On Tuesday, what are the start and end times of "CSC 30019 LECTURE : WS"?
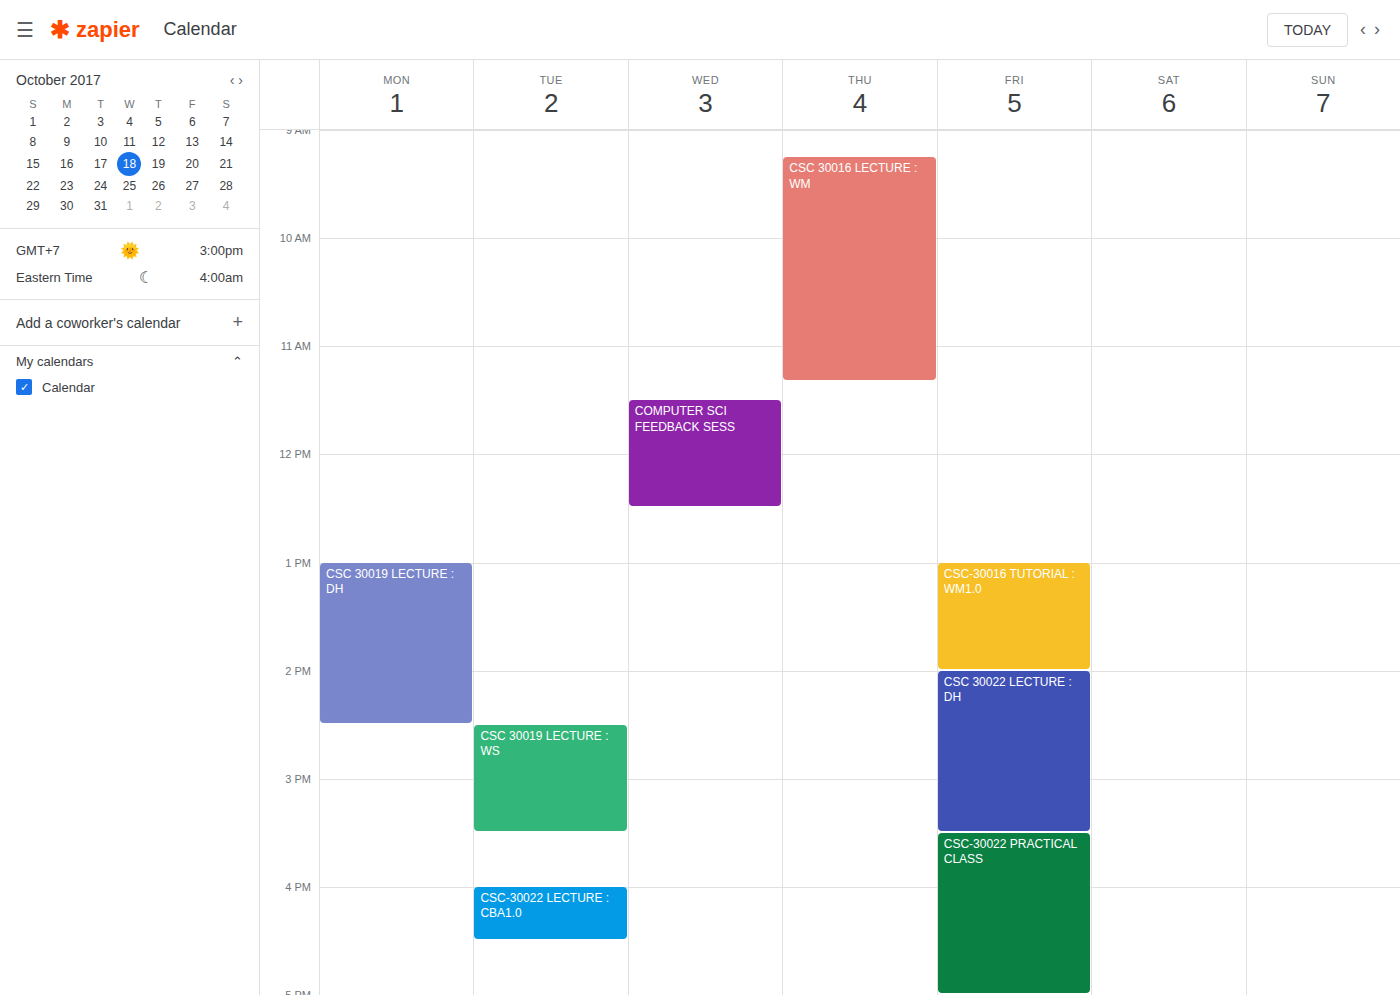
2:30 PM to 3:30 PM